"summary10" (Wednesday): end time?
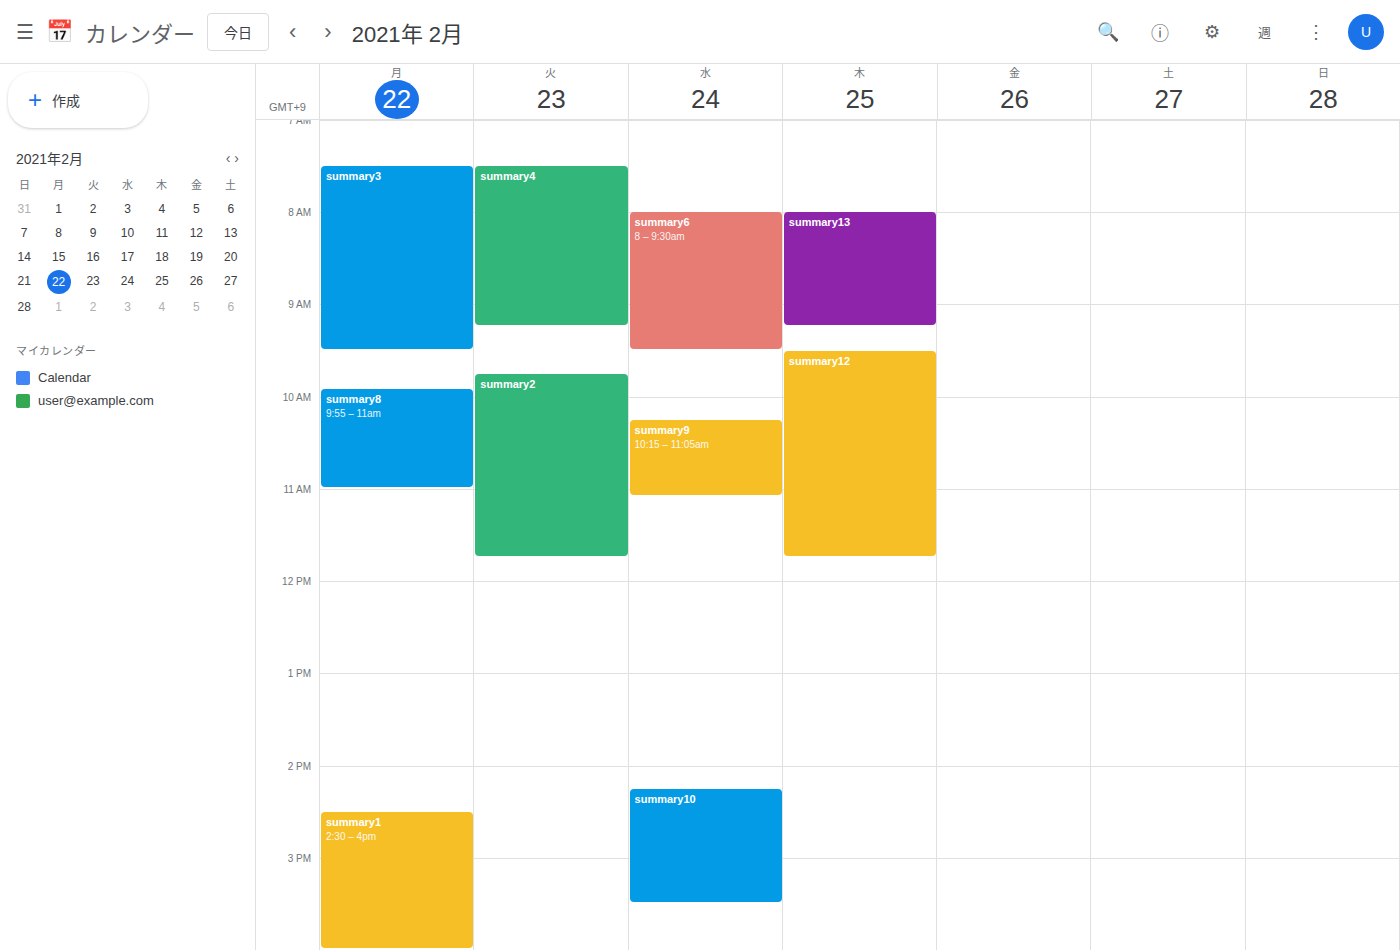
3:30 PM